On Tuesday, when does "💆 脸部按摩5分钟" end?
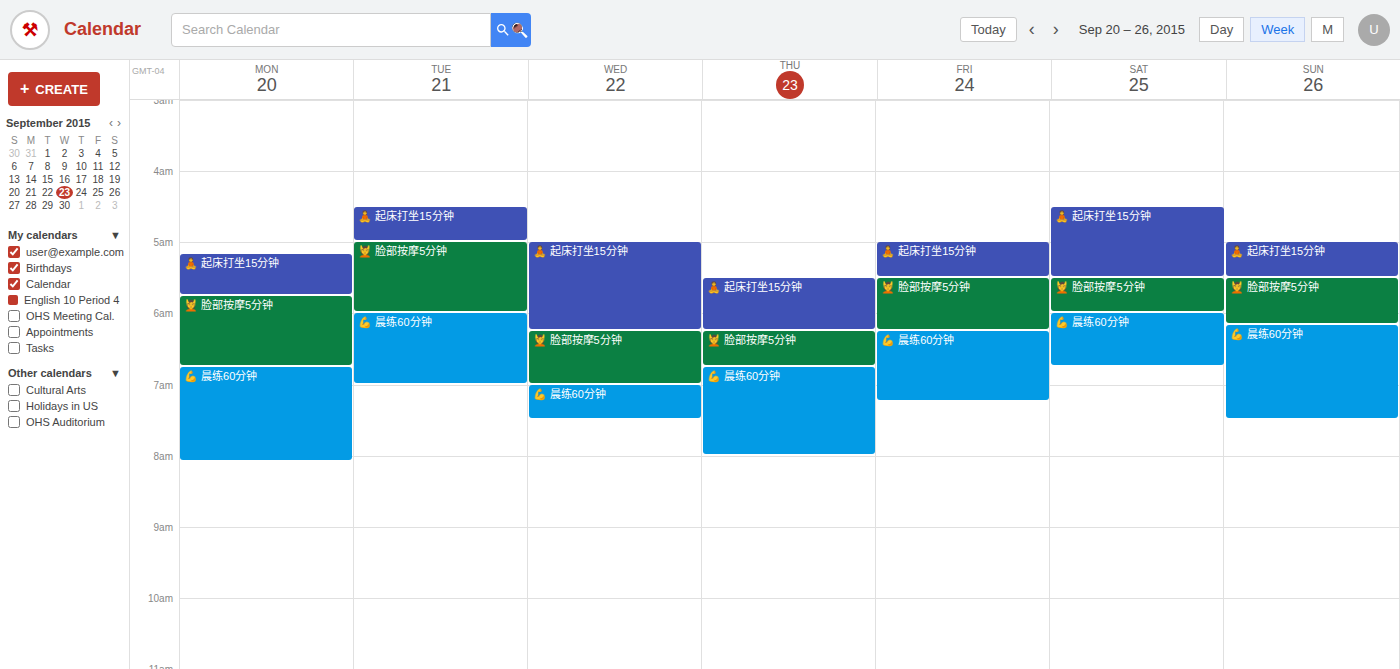
6:00 AM